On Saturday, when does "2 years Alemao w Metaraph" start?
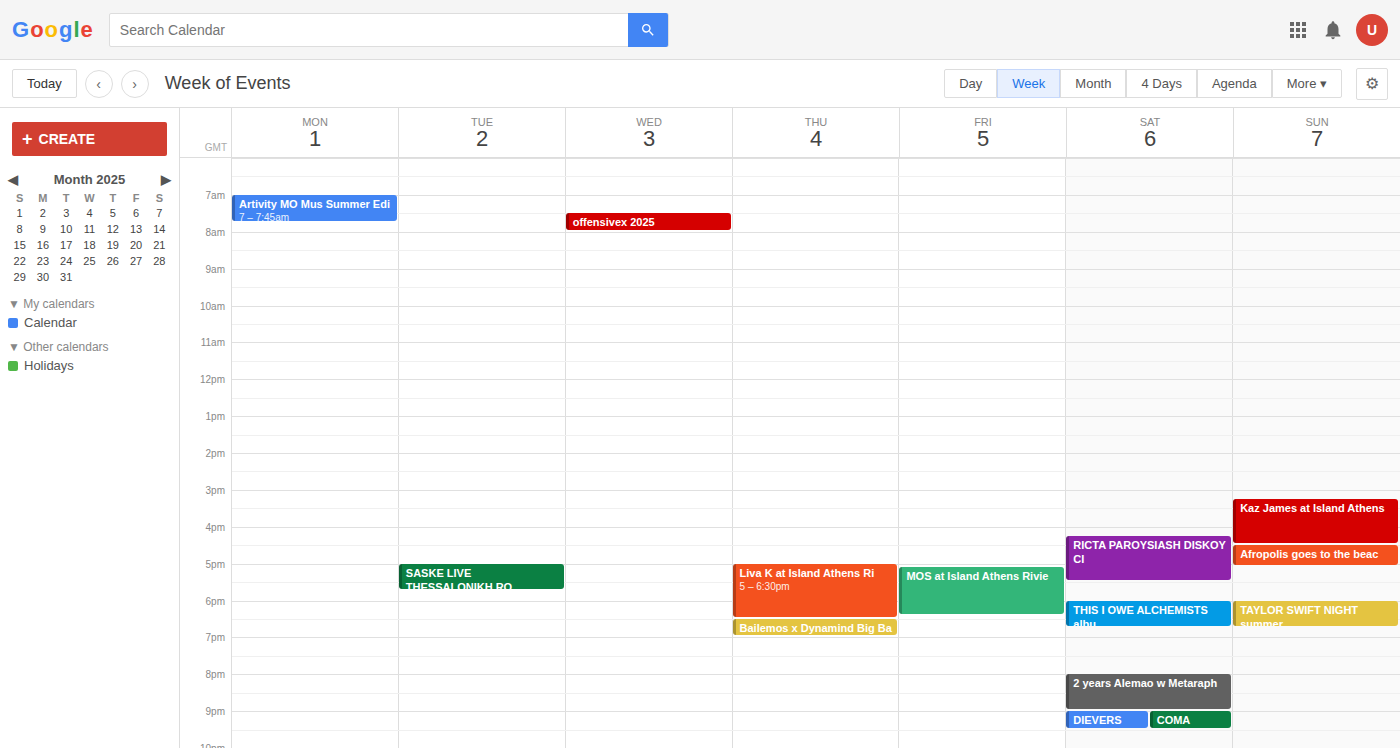
20:00